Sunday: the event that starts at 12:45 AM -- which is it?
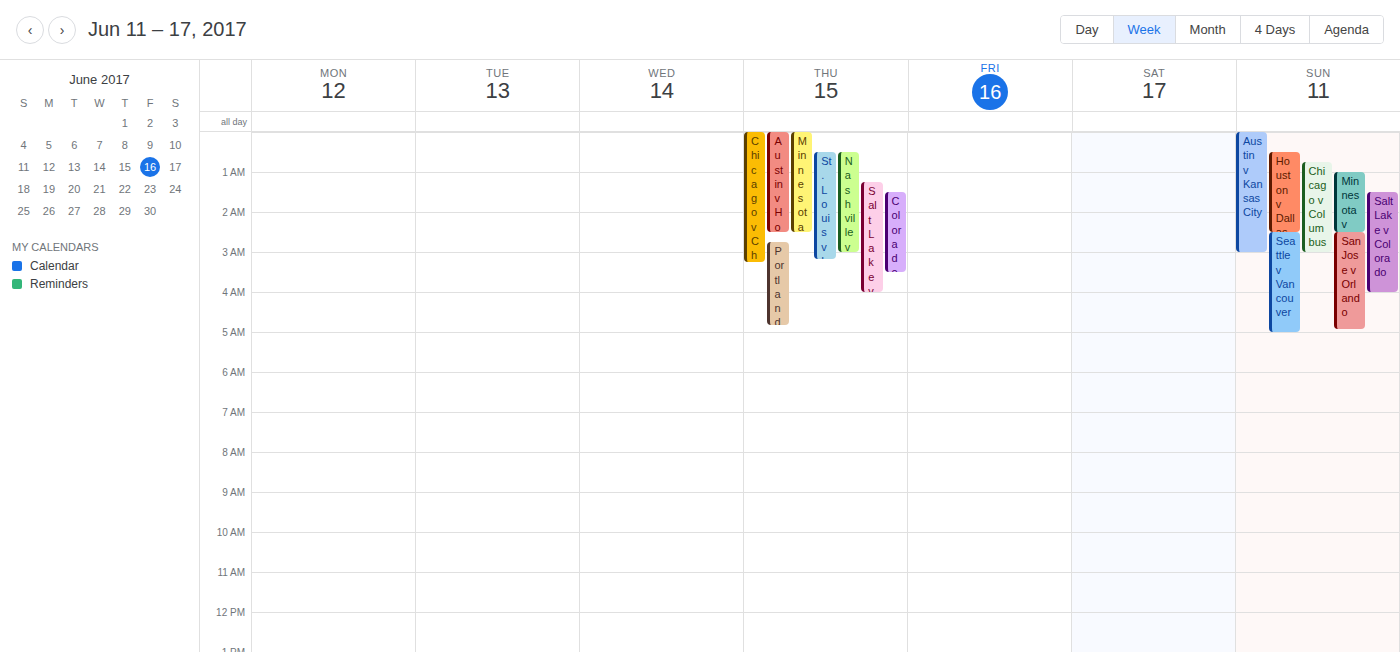
"Chicago v Columbus"